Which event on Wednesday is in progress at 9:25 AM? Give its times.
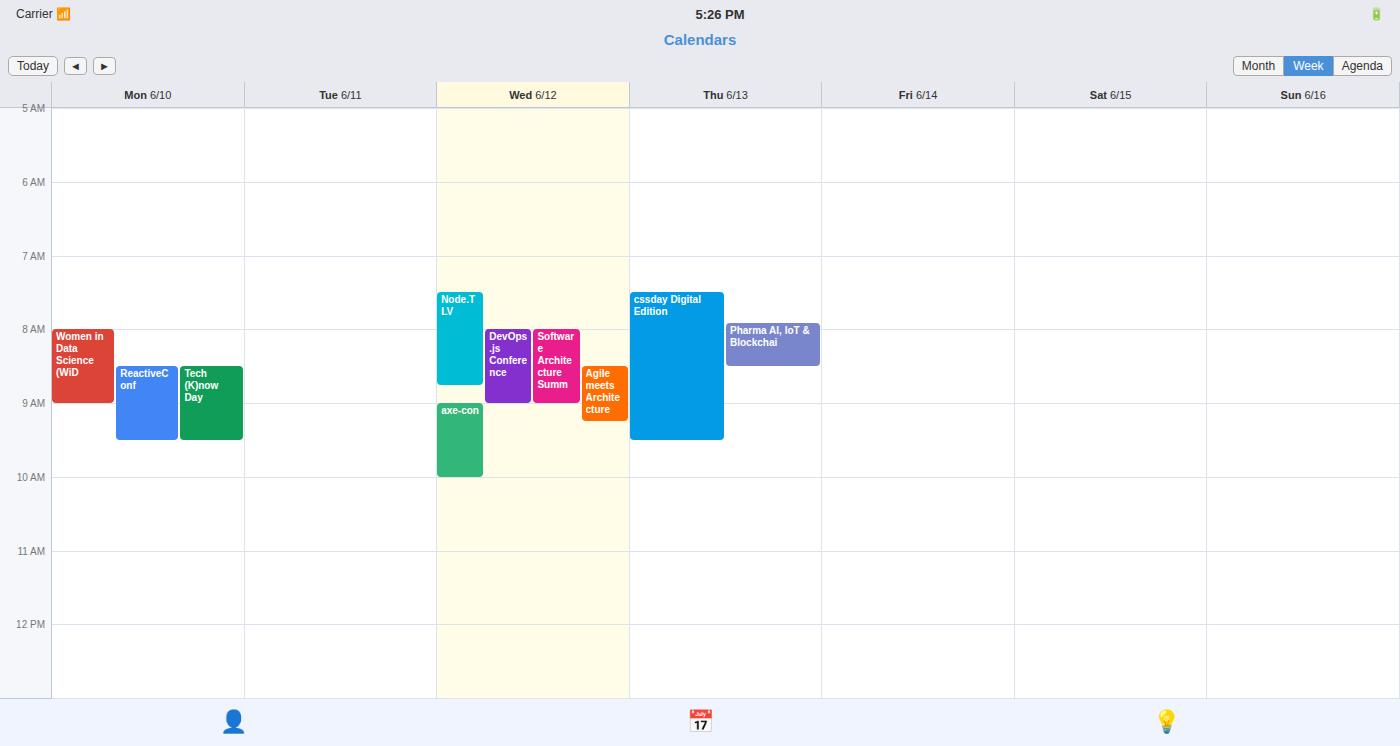
"axe-con", 9:00 AM to 10:00 AM